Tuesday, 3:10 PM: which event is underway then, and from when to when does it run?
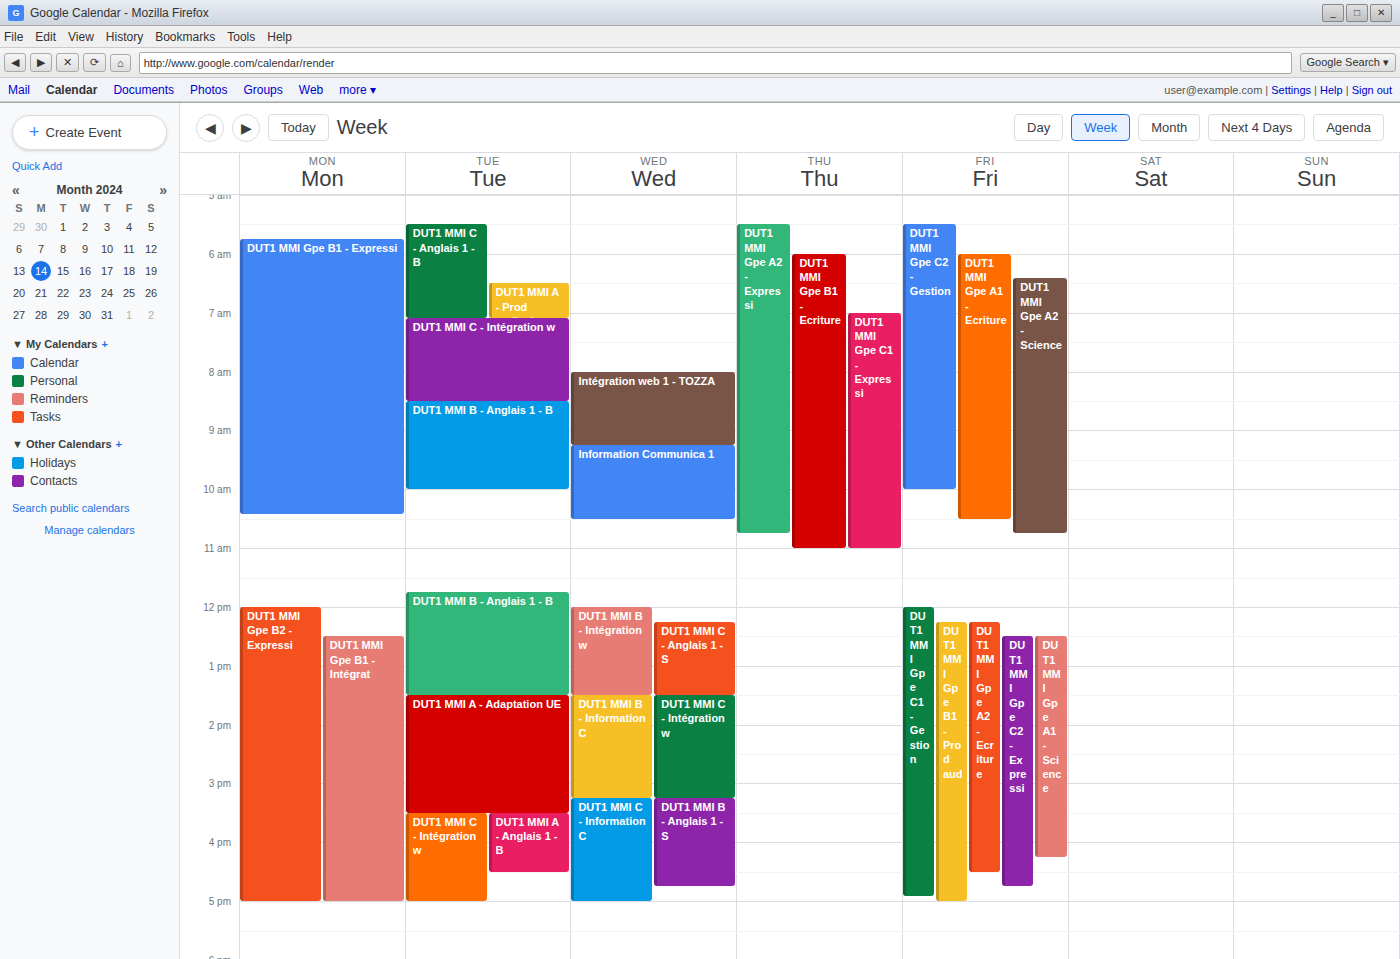
"DUT1 MMI A - Adaptation UE", 1:30 PM to 3:30 PM